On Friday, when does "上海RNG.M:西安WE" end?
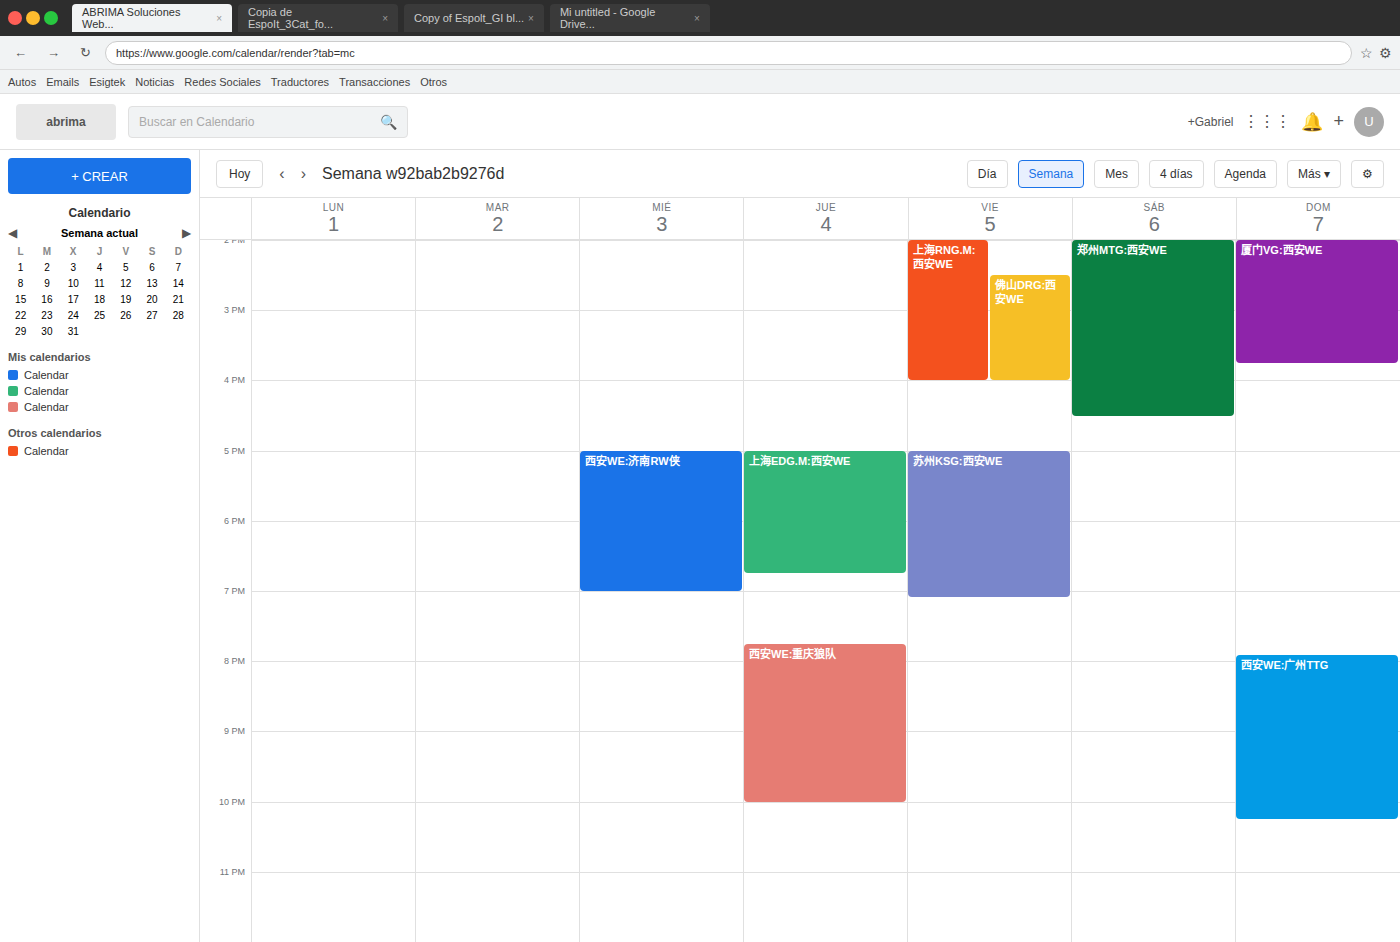
4:00 PM